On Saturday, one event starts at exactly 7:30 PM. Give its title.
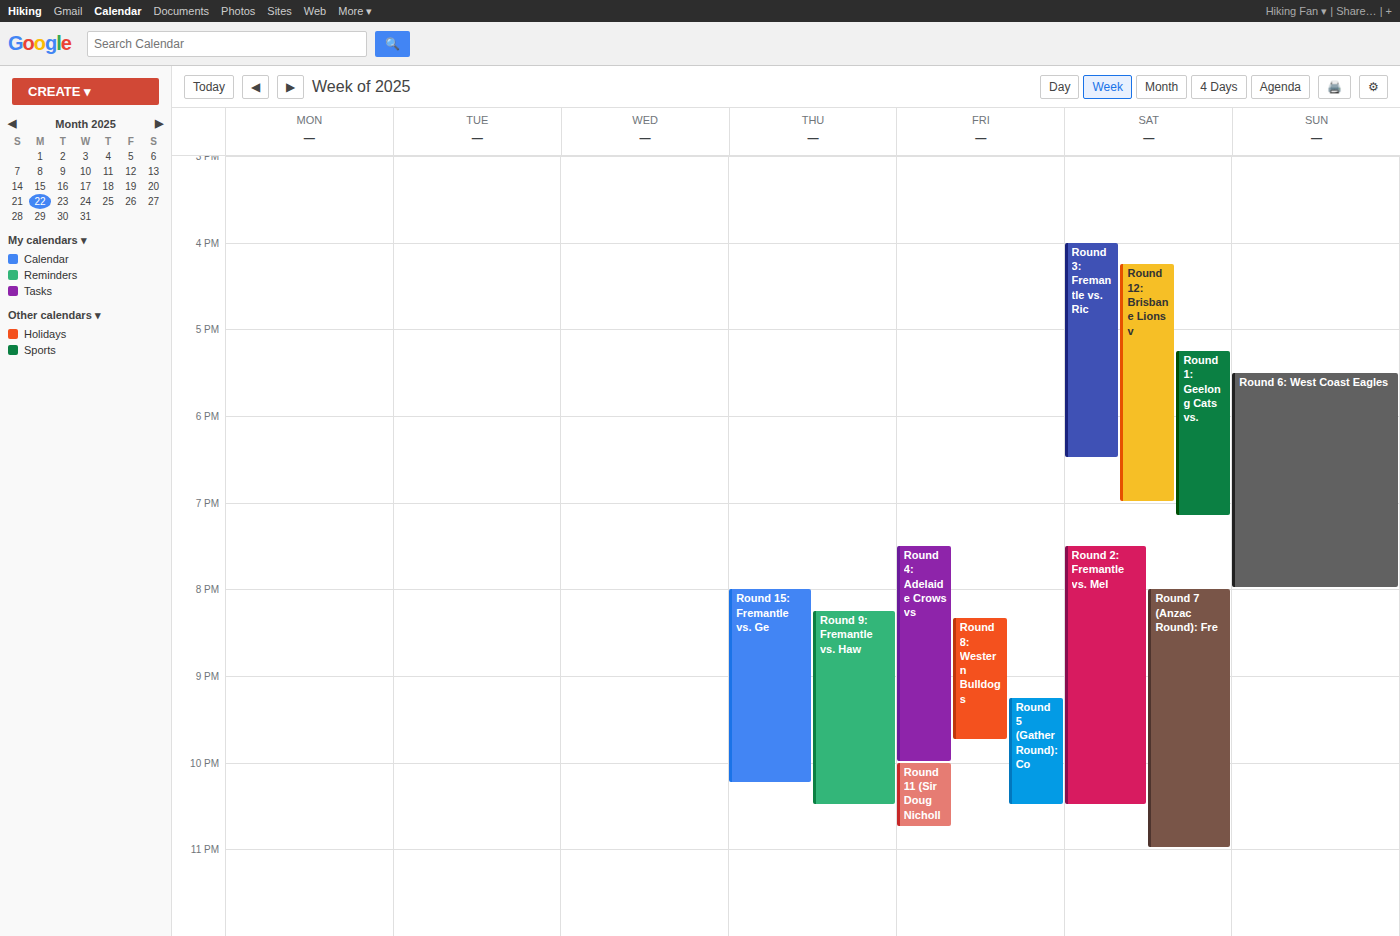
"Round 2: Fremantle vs. Mel"